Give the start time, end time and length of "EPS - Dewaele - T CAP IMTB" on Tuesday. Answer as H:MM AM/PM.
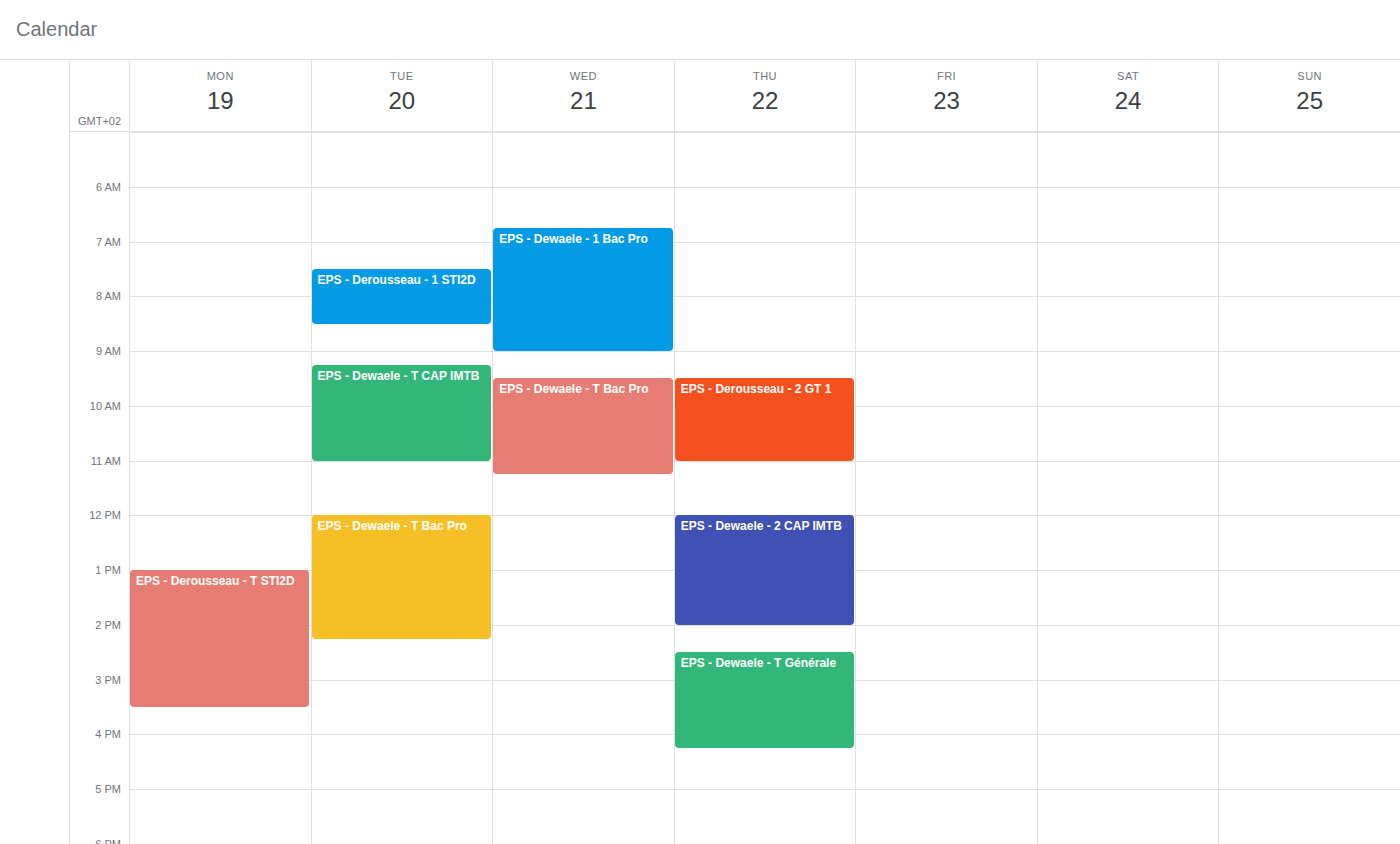
9:15 AM to 11:00 AM, 1 hour 45 minutes